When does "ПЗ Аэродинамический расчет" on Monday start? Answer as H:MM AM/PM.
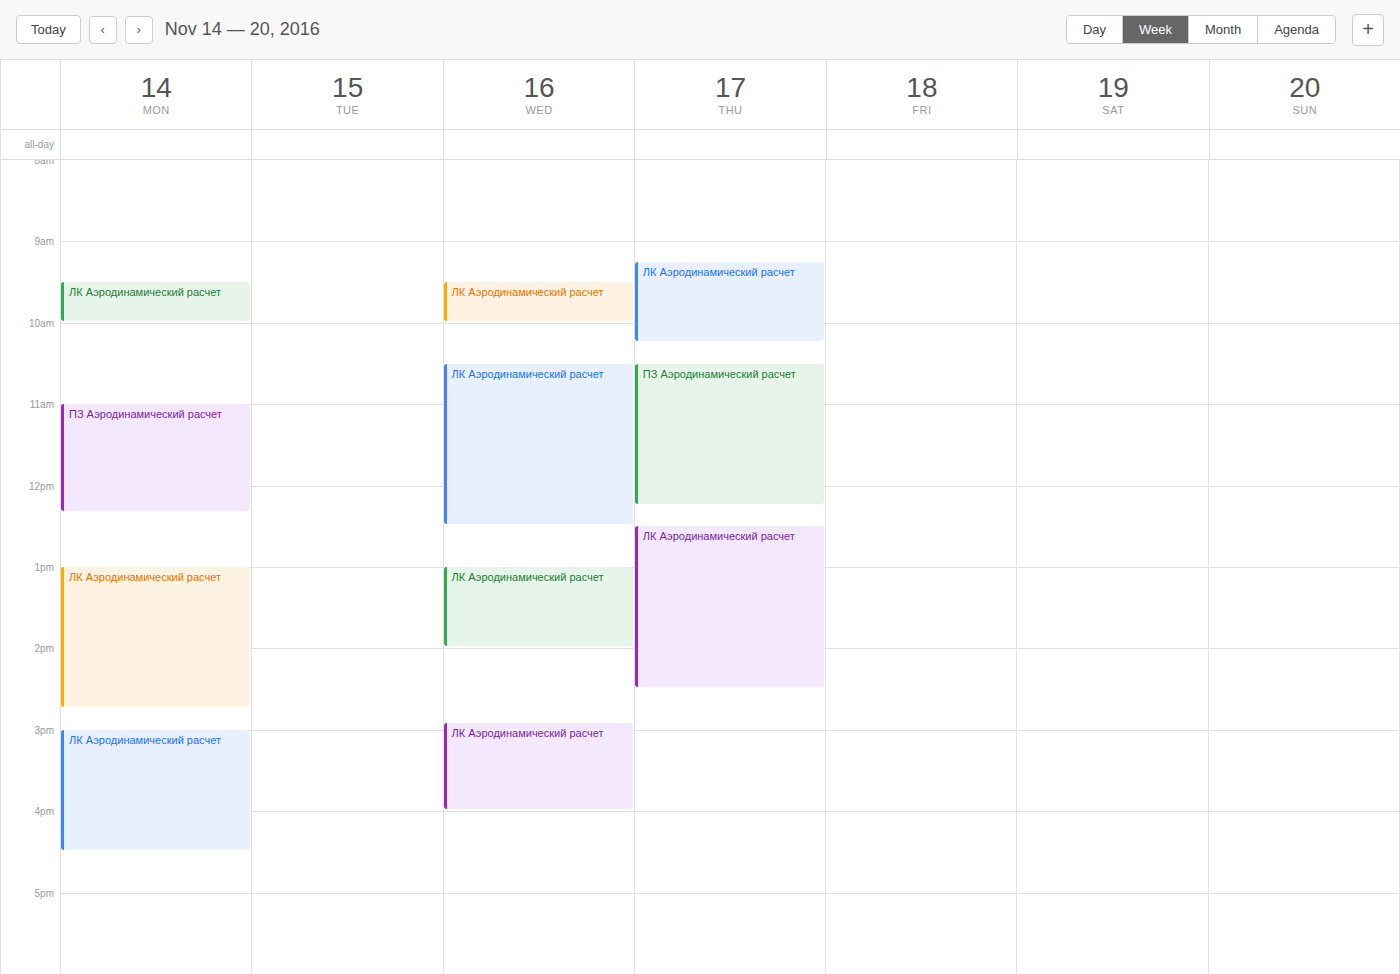
11:00 AM